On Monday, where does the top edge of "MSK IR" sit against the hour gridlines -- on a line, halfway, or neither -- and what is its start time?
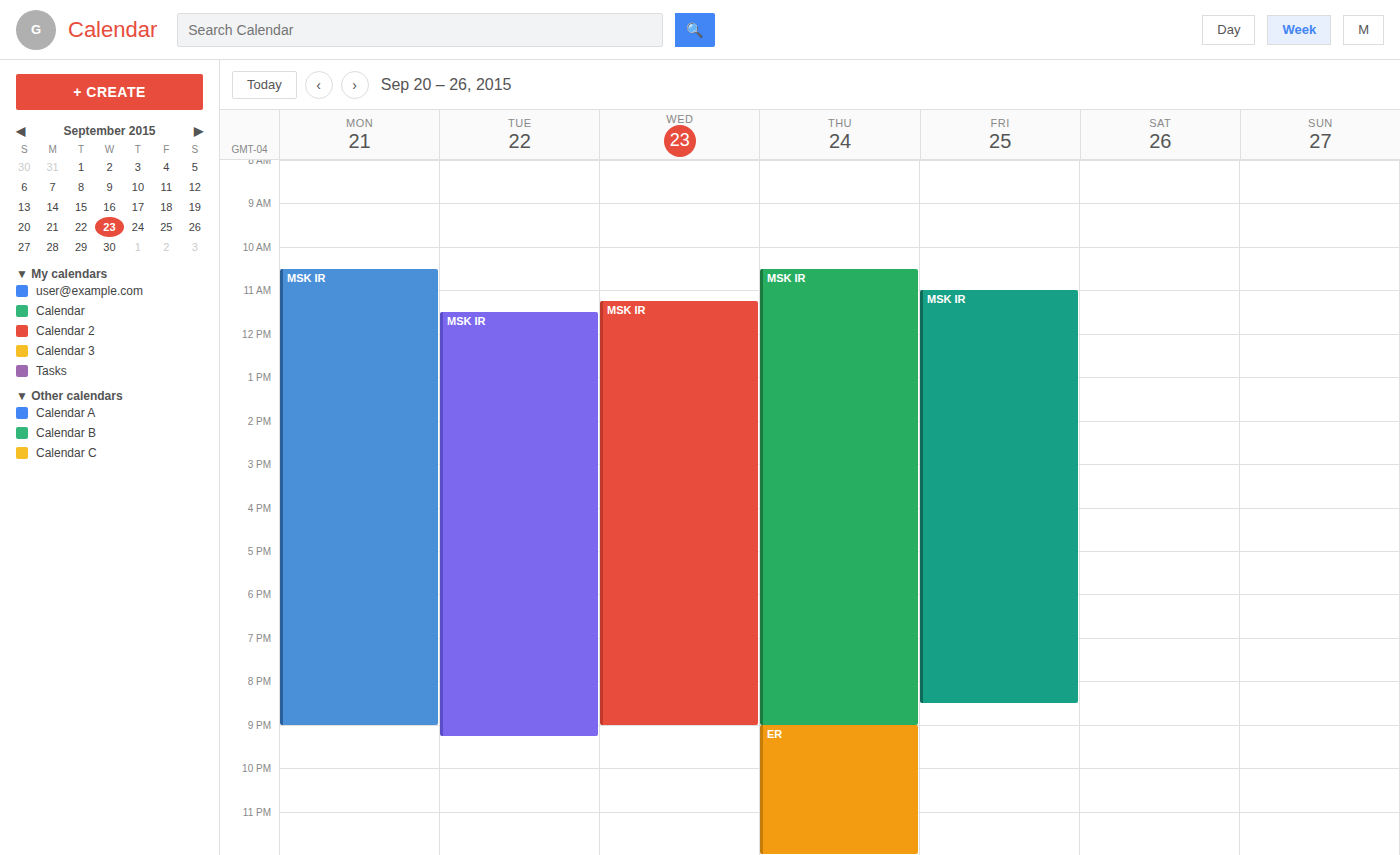
10:30 -- halfway between the 10:00 and 11:00 lines.